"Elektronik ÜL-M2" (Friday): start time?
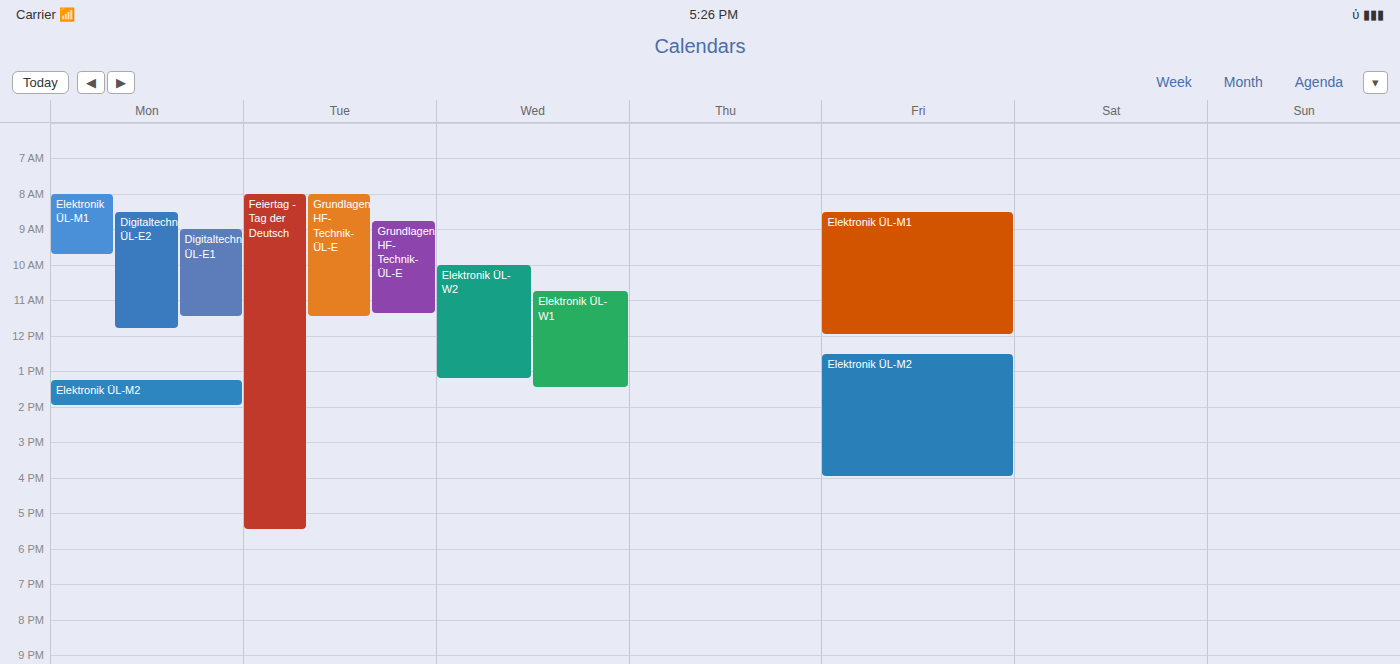
12:30 PM